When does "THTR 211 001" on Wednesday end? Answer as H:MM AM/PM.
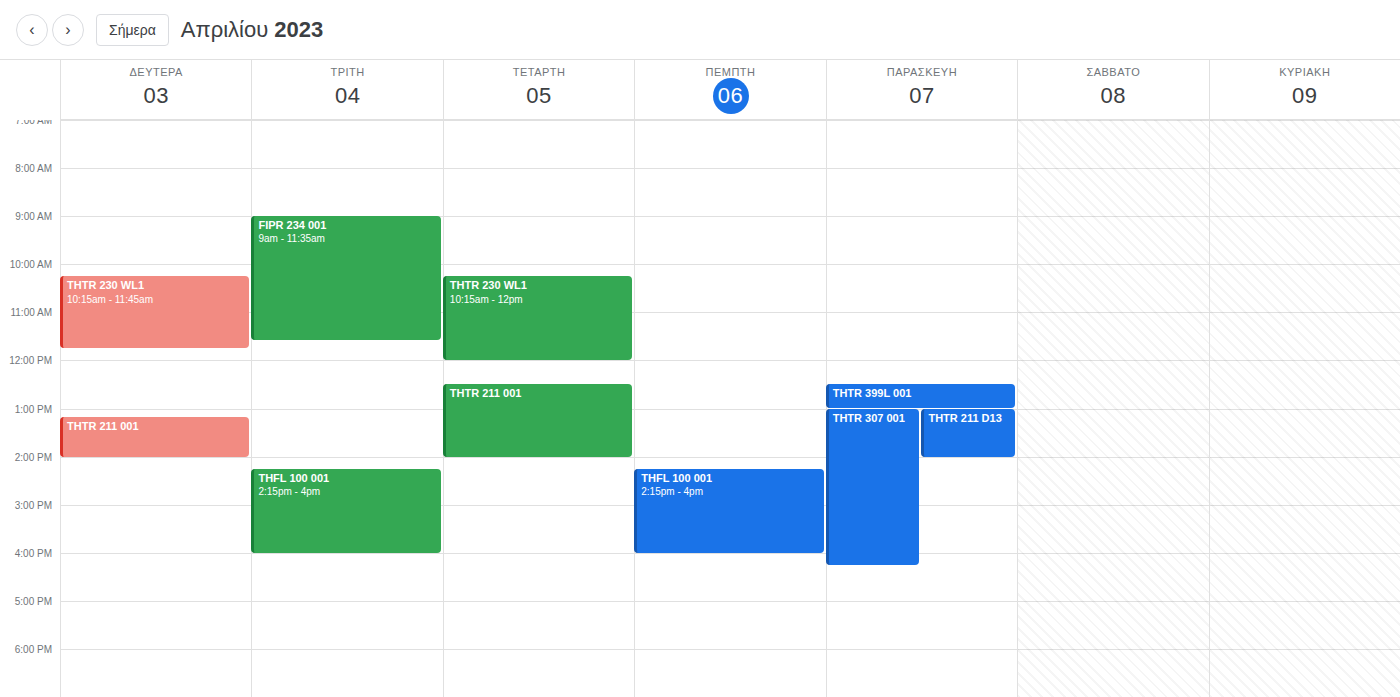
2:00 PM